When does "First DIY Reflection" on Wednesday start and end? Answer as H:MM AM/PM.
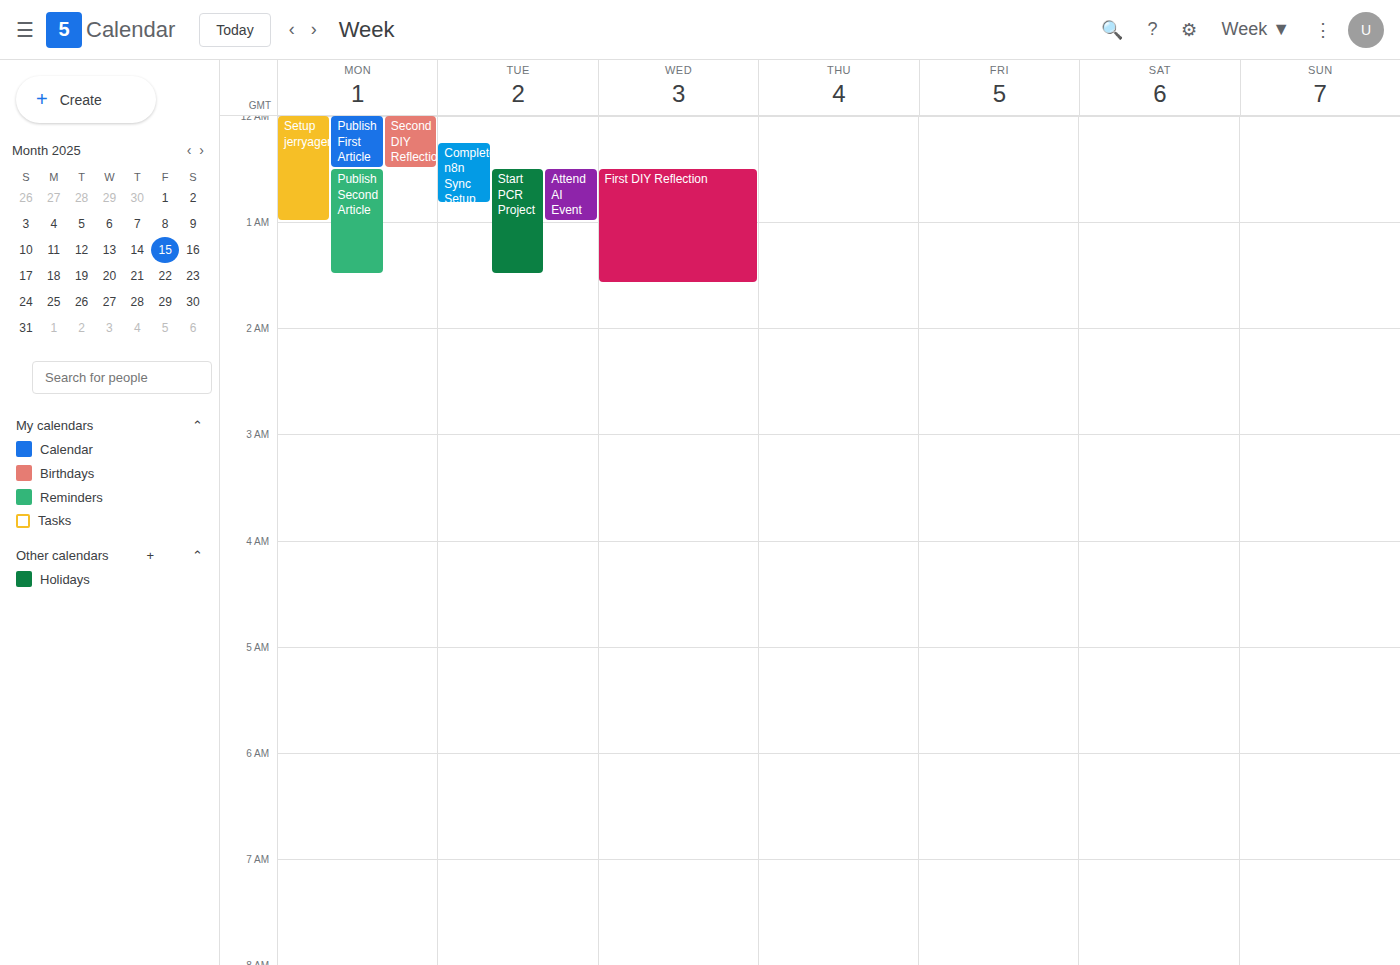
12:30 AM to 1:35 AM